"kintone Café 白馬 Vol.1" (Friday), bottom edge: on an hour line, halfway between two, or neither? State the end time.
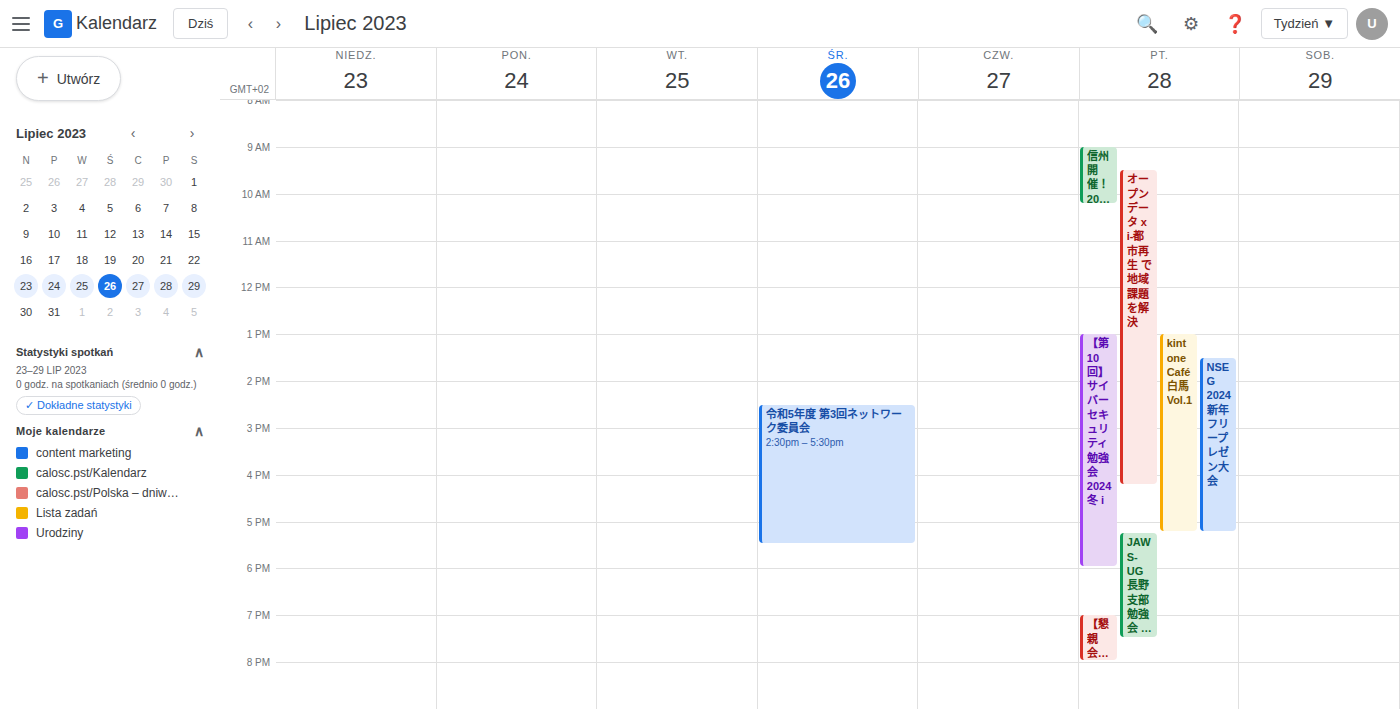
5:15 PM -- neither: a quarter of the way from the 5 PM line to the 6 PM line.